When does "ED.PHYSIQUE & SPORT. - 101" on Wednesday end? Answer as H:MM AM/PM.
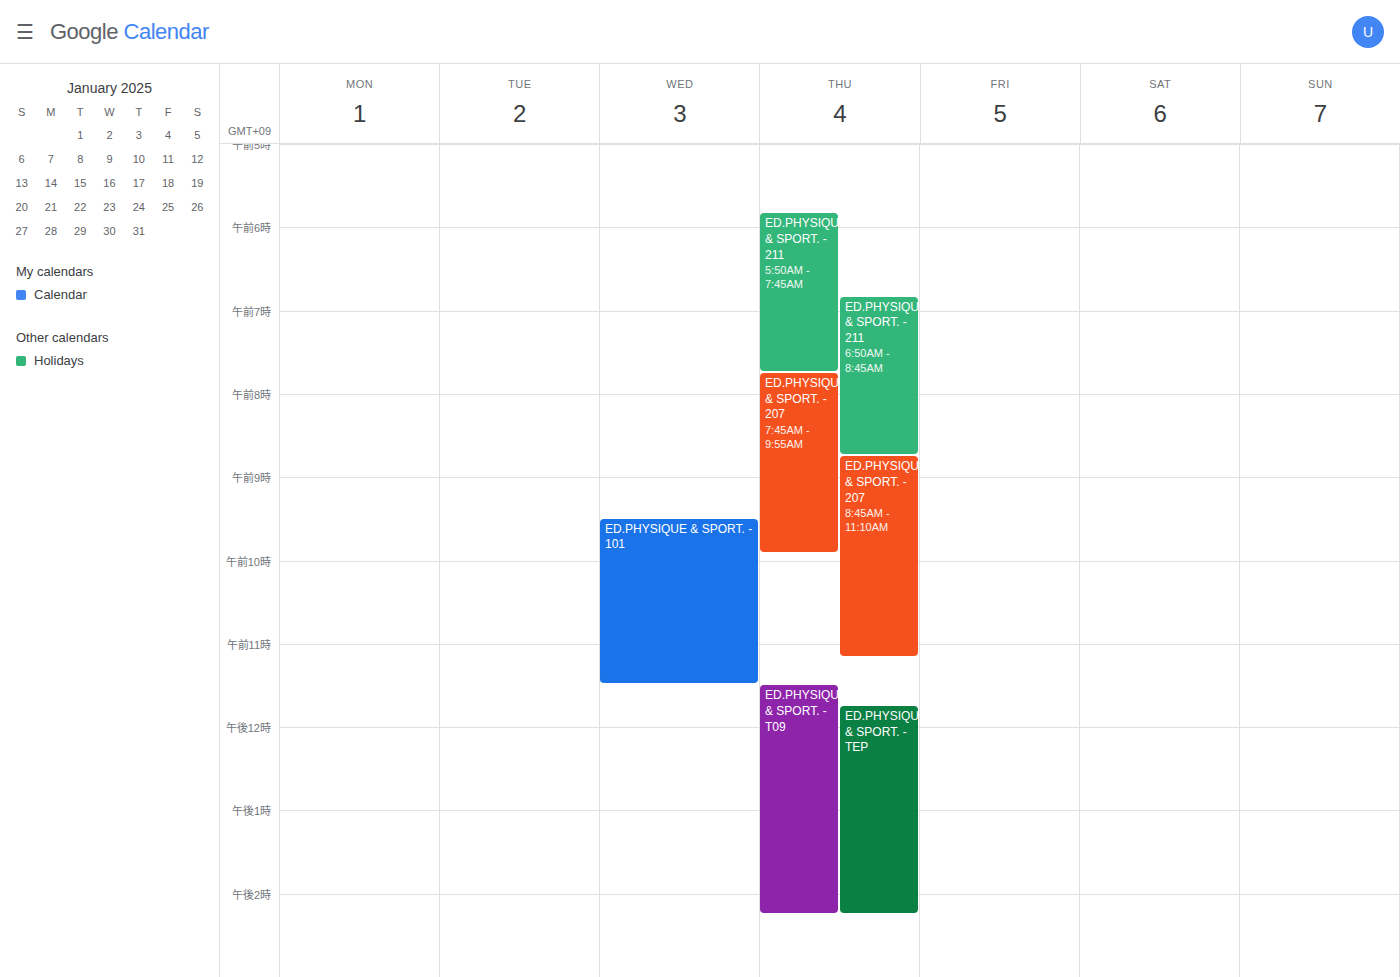
11:30 AM